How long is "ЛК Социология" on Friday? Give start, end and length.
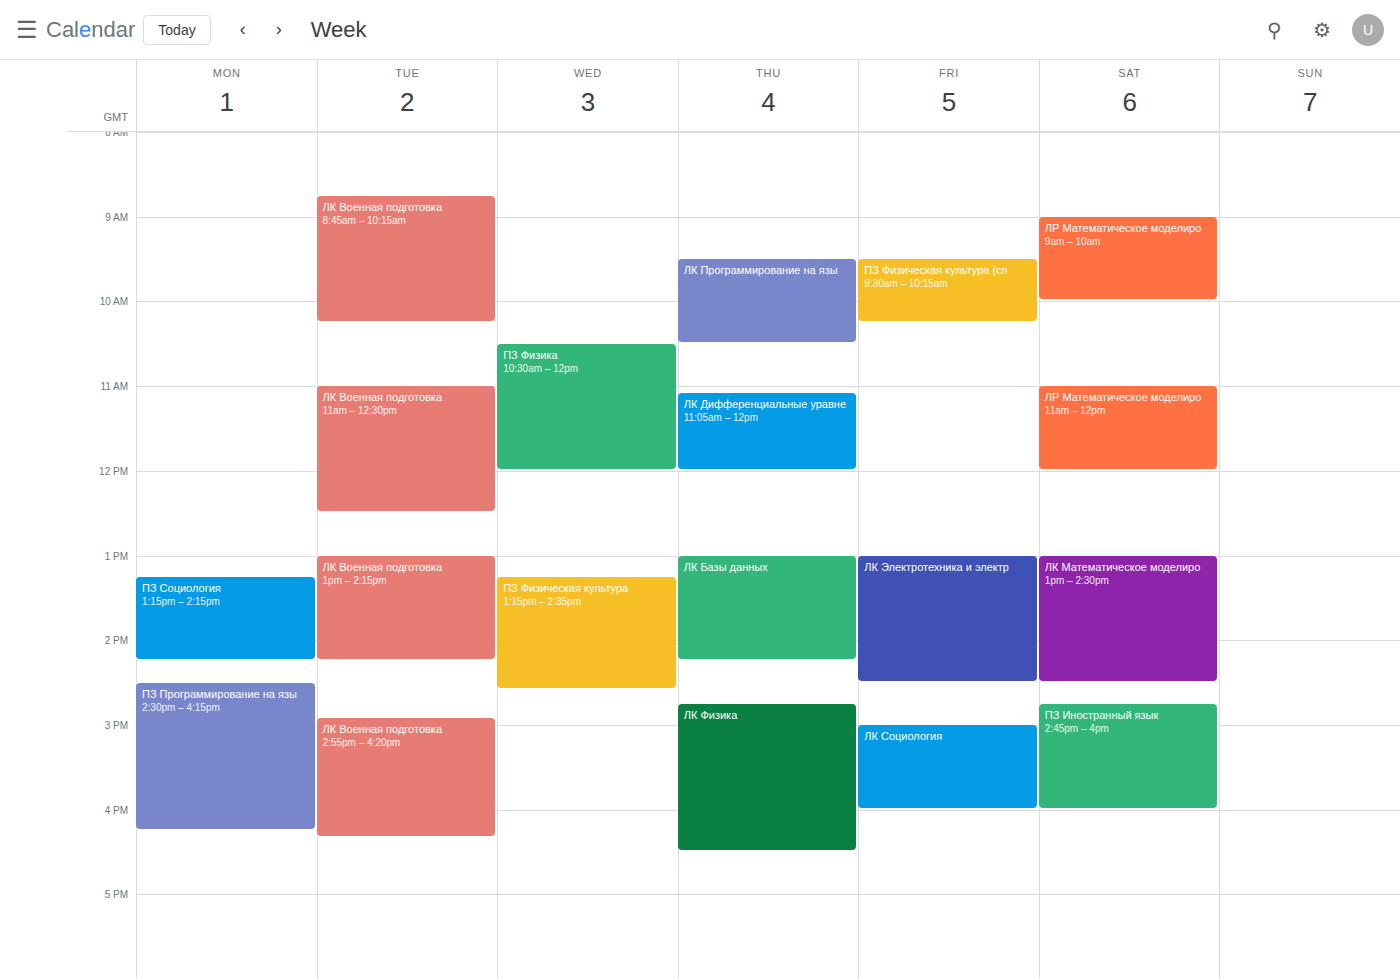
3:00 PM to 4:00 PM, 1 hour